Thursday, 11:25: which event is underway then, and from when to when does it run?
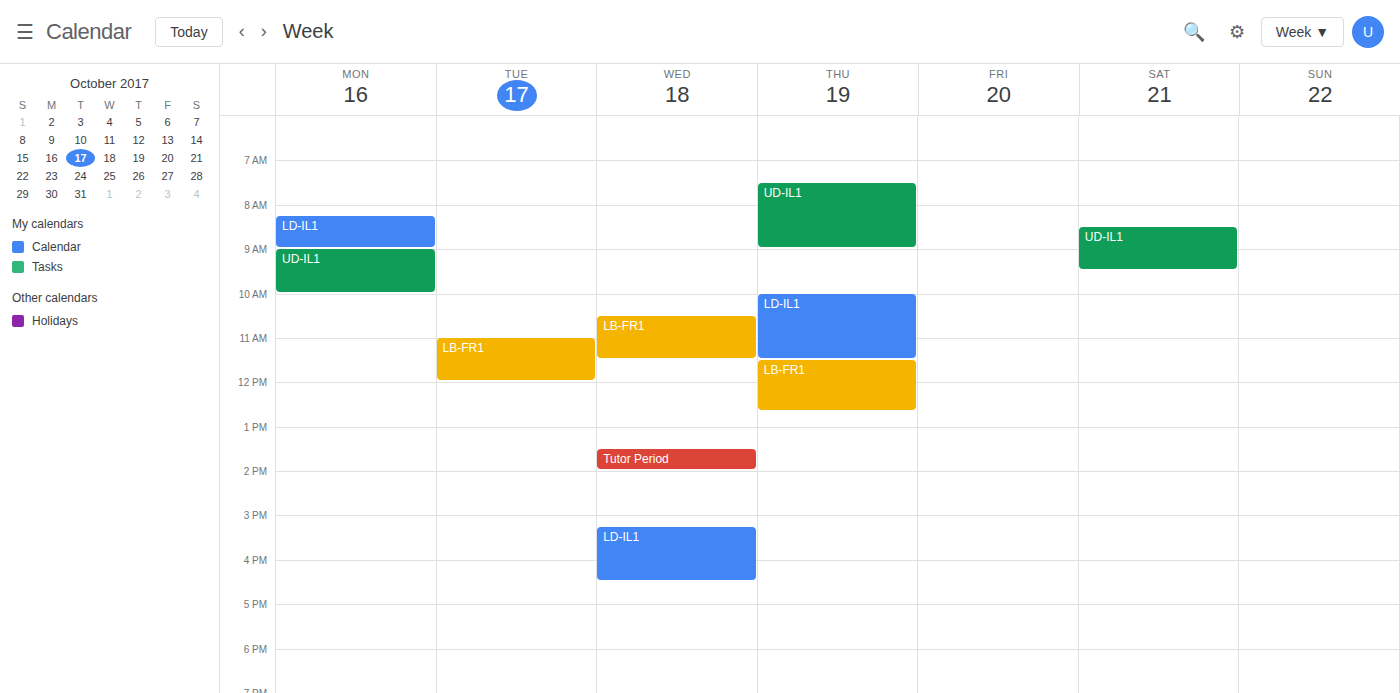
"LD-IL1", 10:00 to 11:30